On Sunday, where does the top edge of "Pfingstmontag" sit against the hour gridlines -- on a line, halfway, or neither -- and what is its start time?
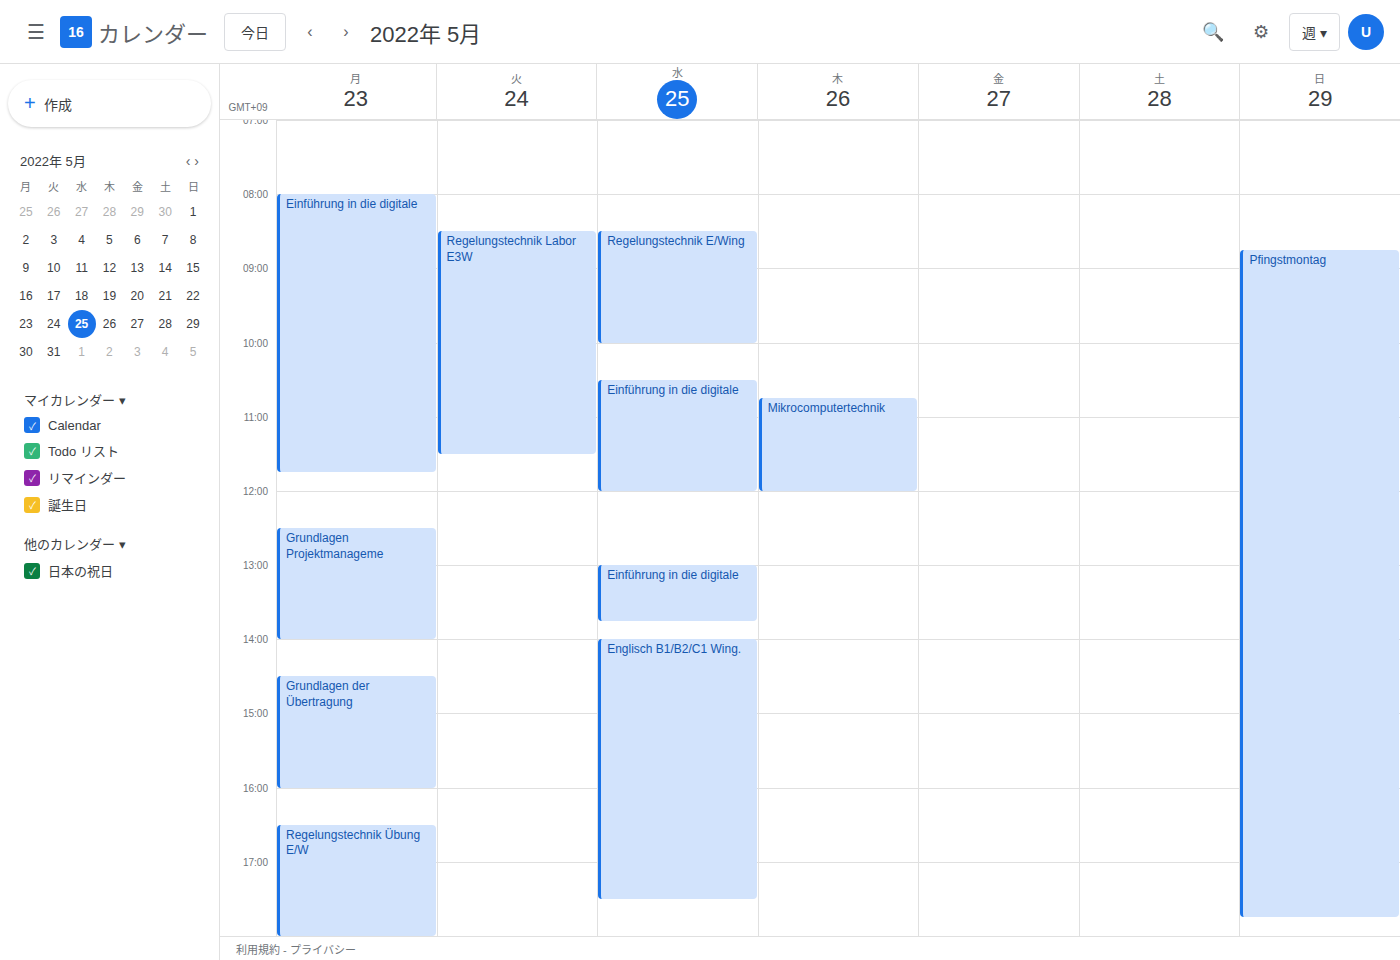
8:45 AM -- neither: three quarters of the way from the 8 AM line to the 9 AM line.